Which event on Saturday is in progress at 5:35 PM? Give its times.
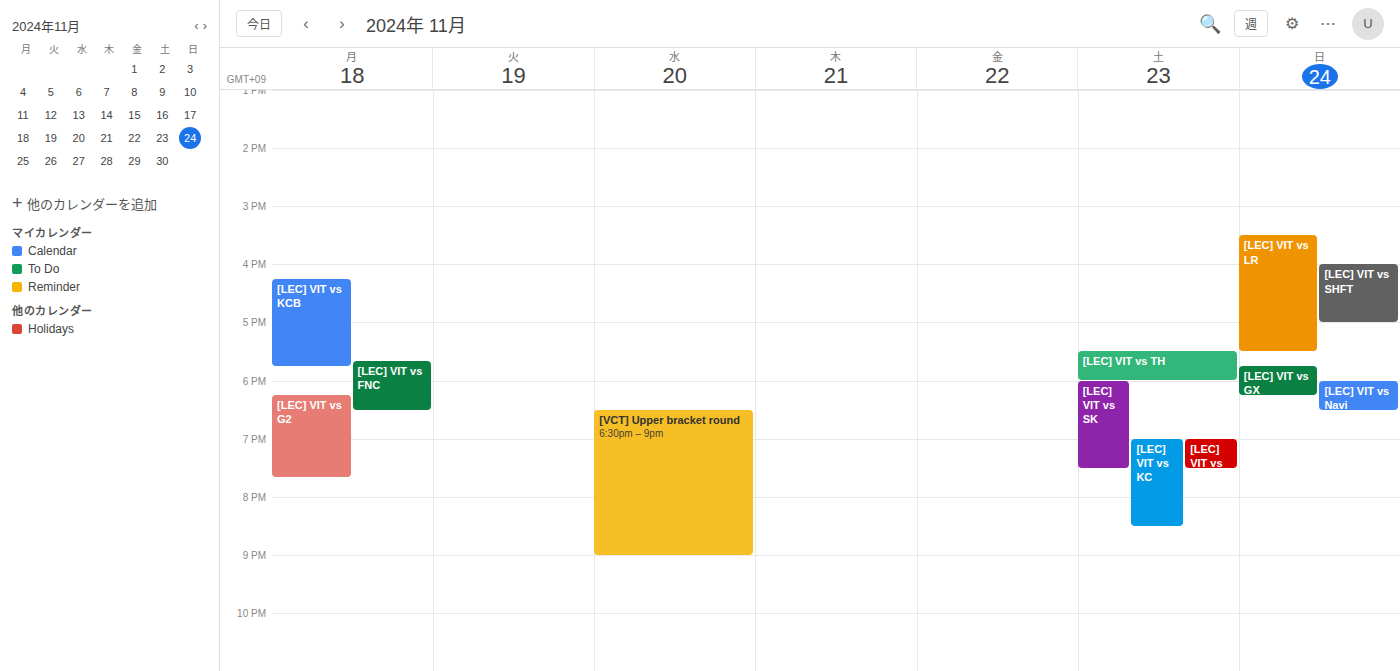
"[LEC] VIT vs TH", 5:30 PM to 6:00 PM